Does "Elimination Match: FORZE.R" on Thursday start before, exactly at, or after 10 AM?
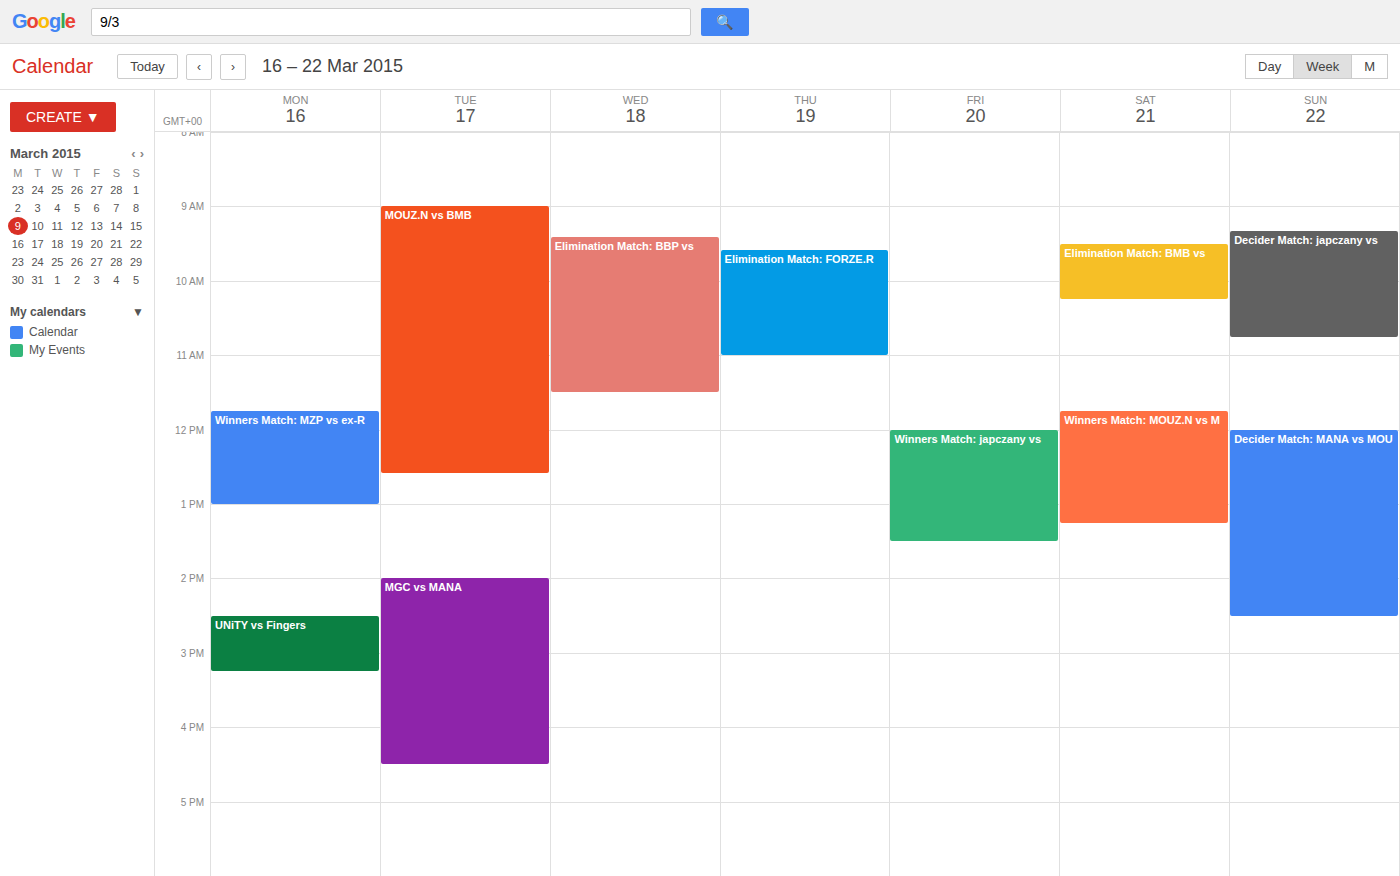
9:35 AM -- before 10 AM, 25 minutes above the 10 AM line.